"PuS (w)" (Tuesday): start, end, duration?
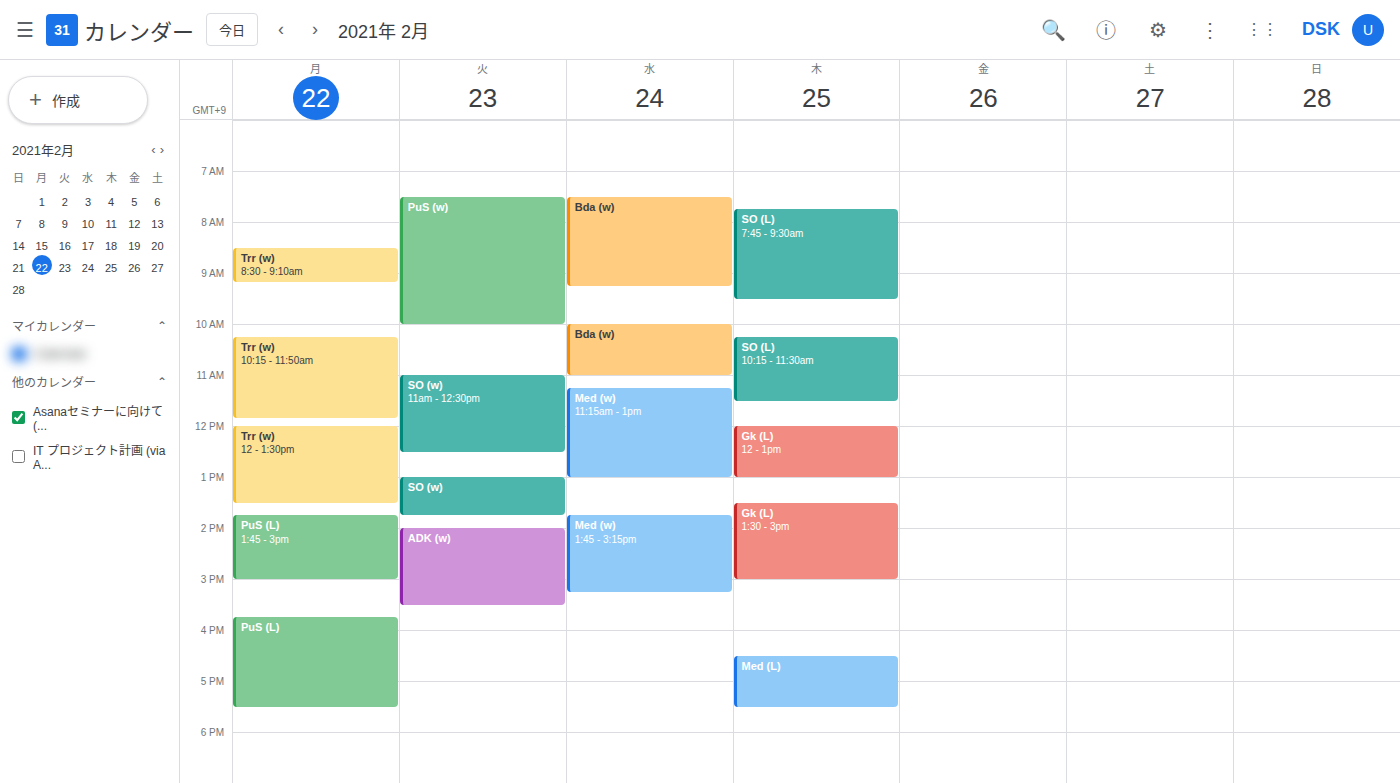
7:30 AM to 10:00 AM, 2 hours 30 minutes